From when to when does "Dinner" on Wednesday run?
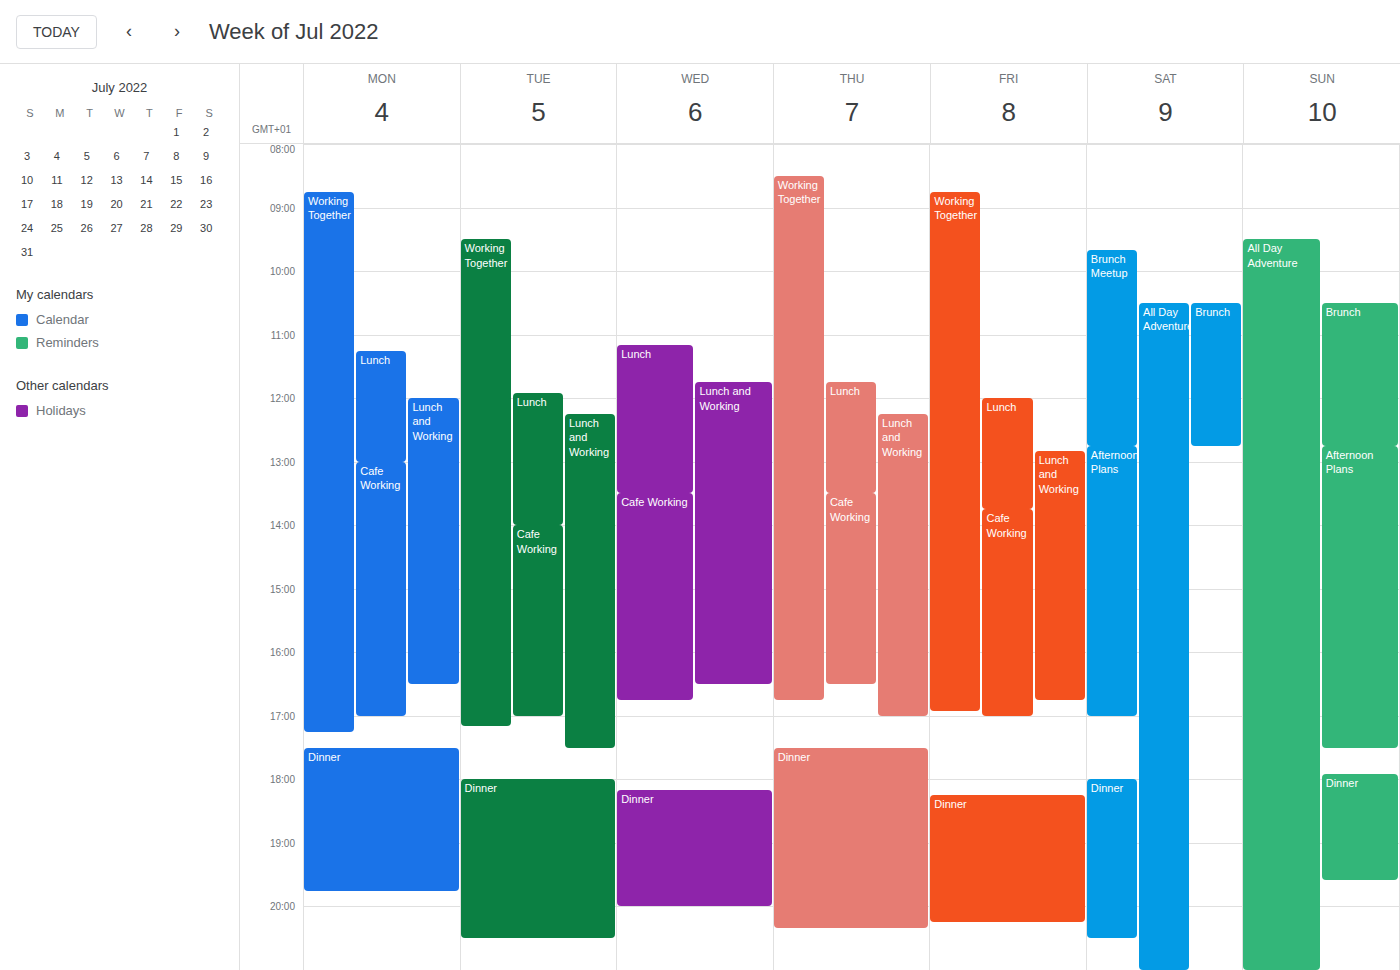
6:10 PM to 8:00 PM